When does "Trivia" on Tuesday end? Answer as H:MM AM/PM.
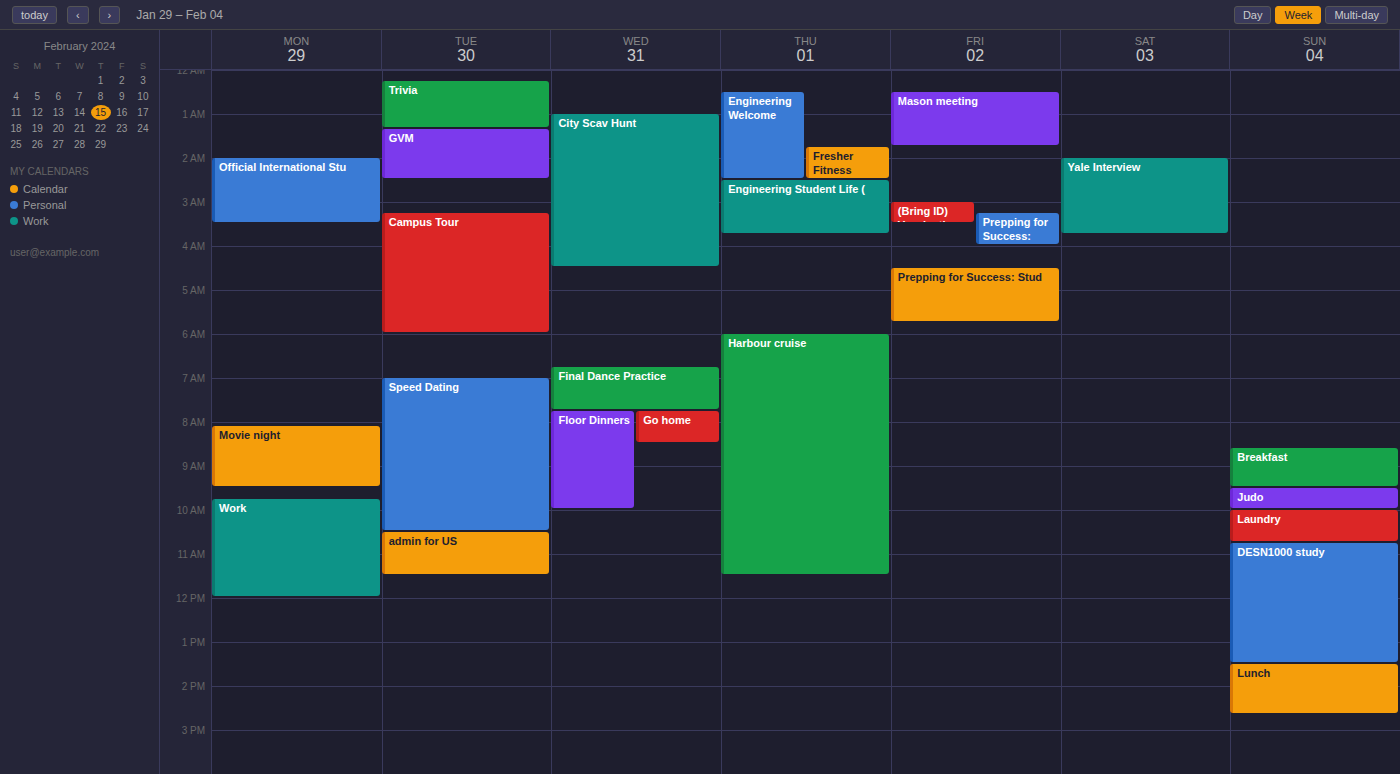
1:20 AM